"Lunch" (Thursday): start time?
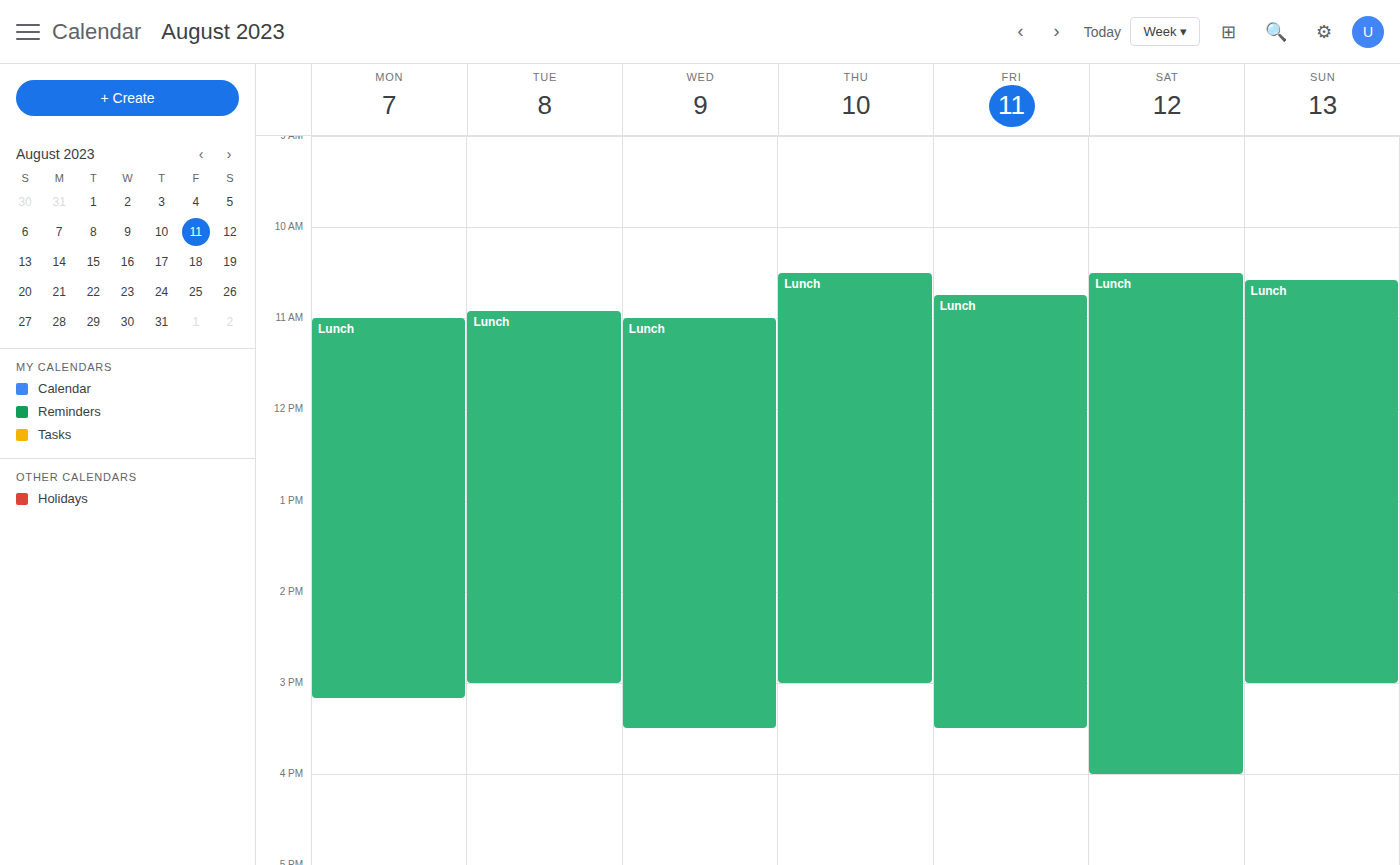
10:30 AM